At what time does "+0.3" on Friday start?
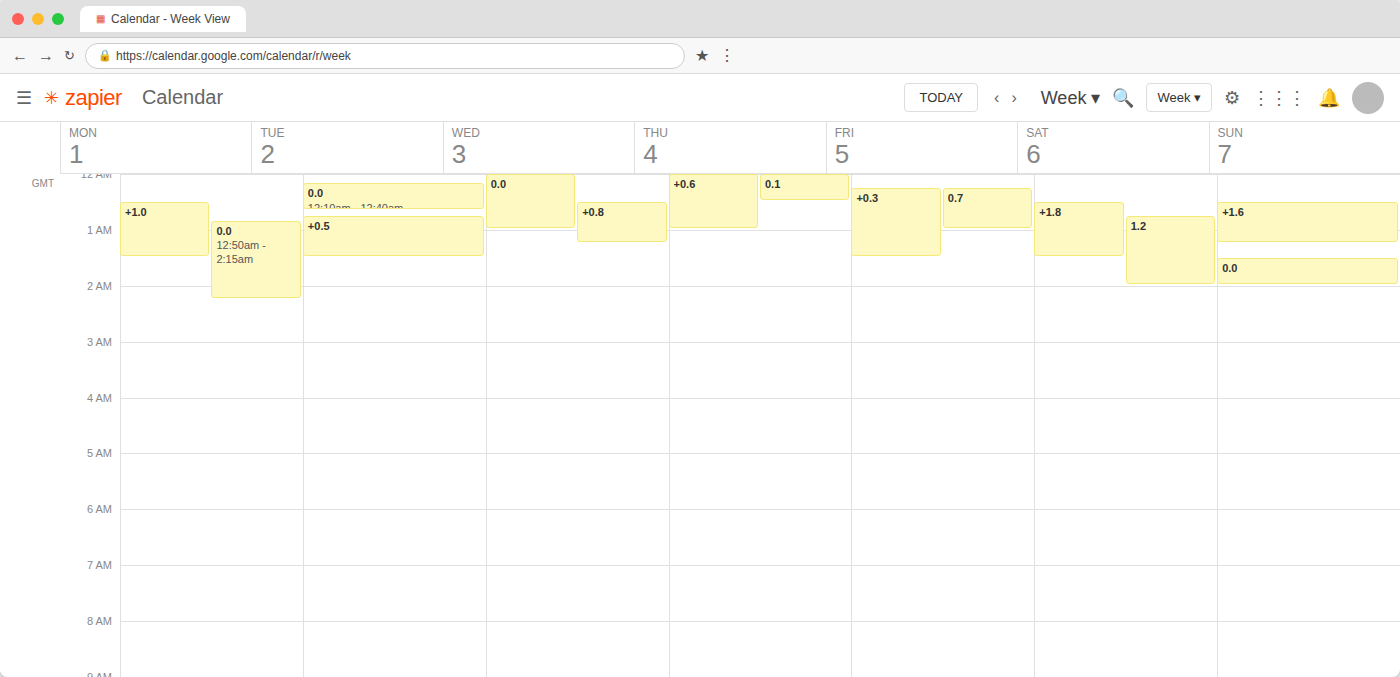
12:15 AM